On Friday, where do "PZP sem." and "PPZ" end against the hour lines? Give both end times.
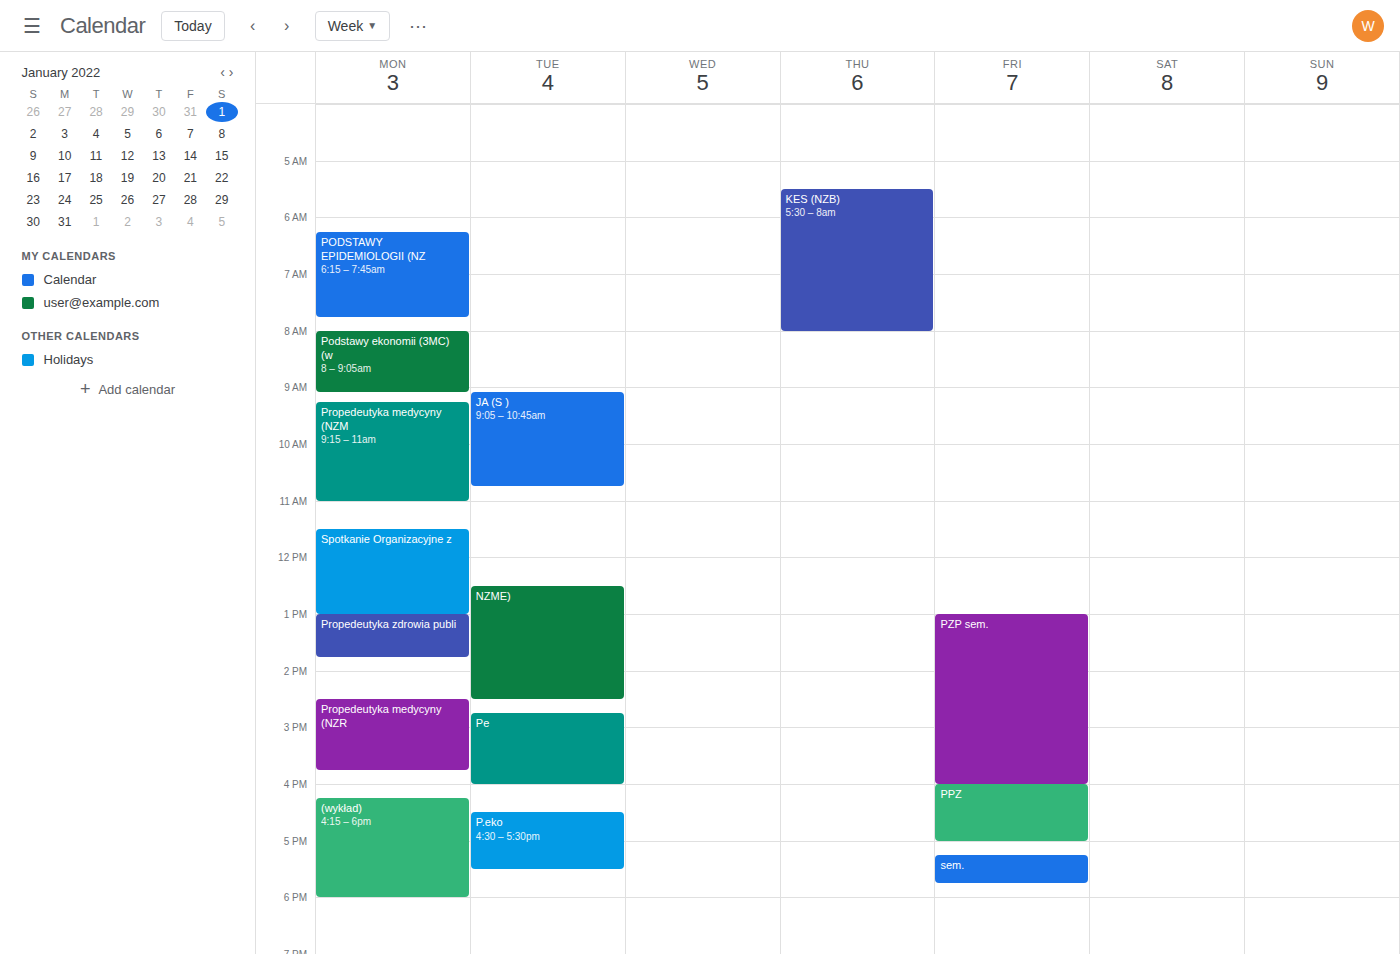
"PZP sem.": 4:00 PM, exactly on the 4 PM line. "PPZ": 5:00 PM, exactly on the 5 PM line.